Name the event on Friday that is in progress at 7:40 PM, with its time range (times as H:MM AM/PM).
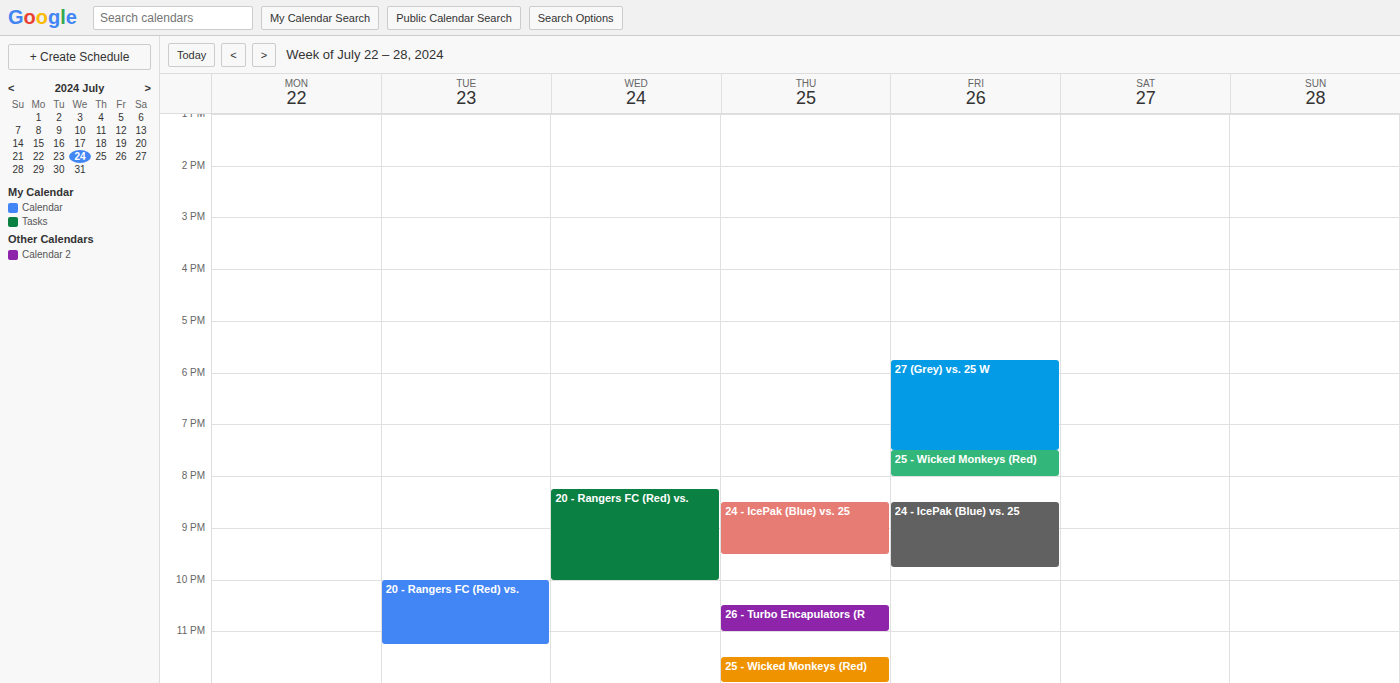
"25 - Wicked Monkeys (Red)", 7:30 PM to 8:00 PM